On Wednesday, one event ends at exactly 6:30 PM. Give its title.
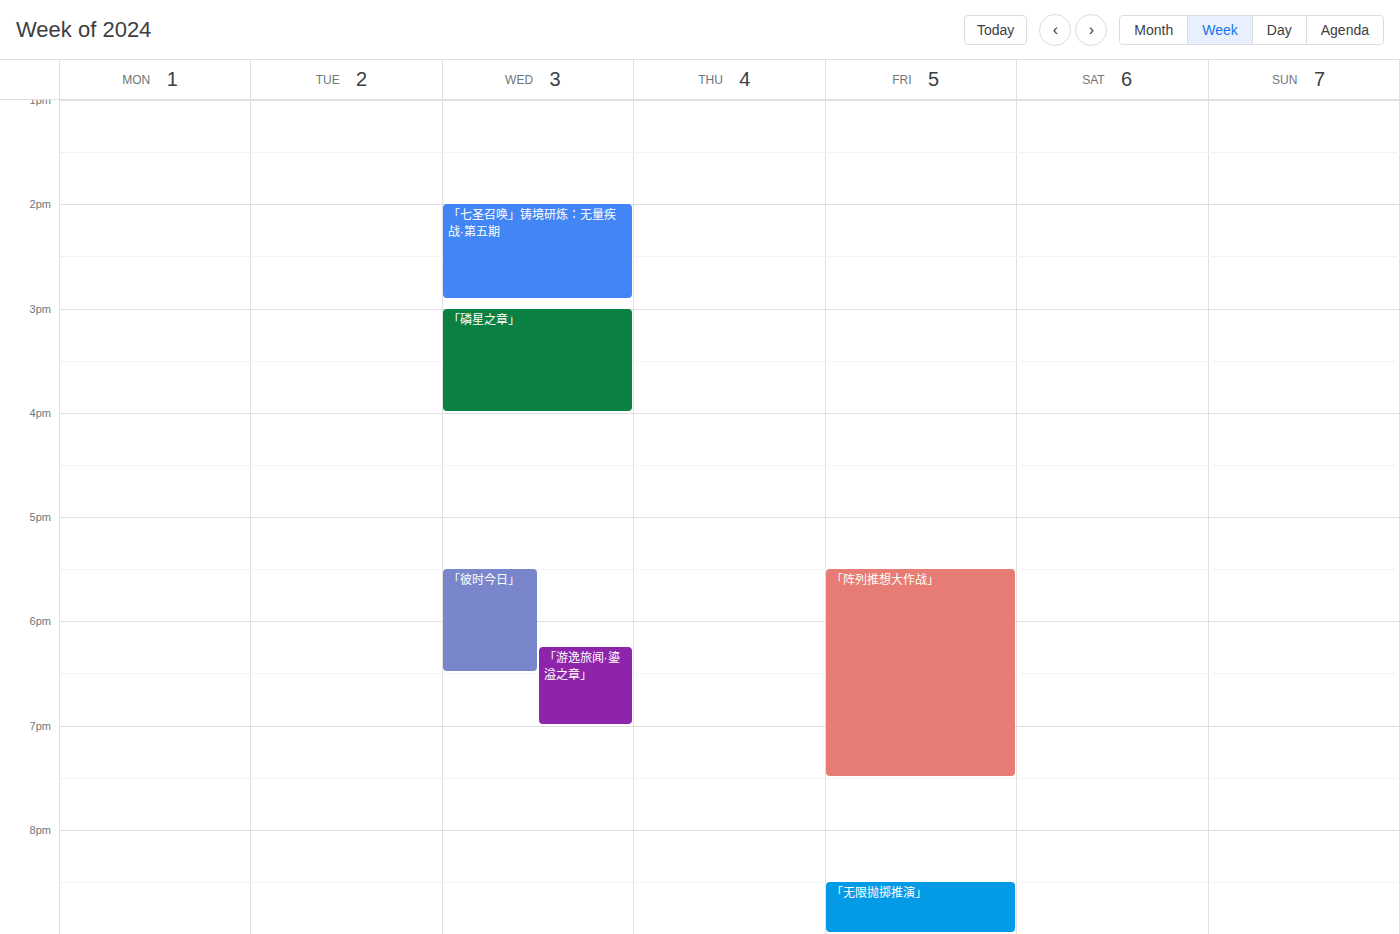
"「彼时今日」"